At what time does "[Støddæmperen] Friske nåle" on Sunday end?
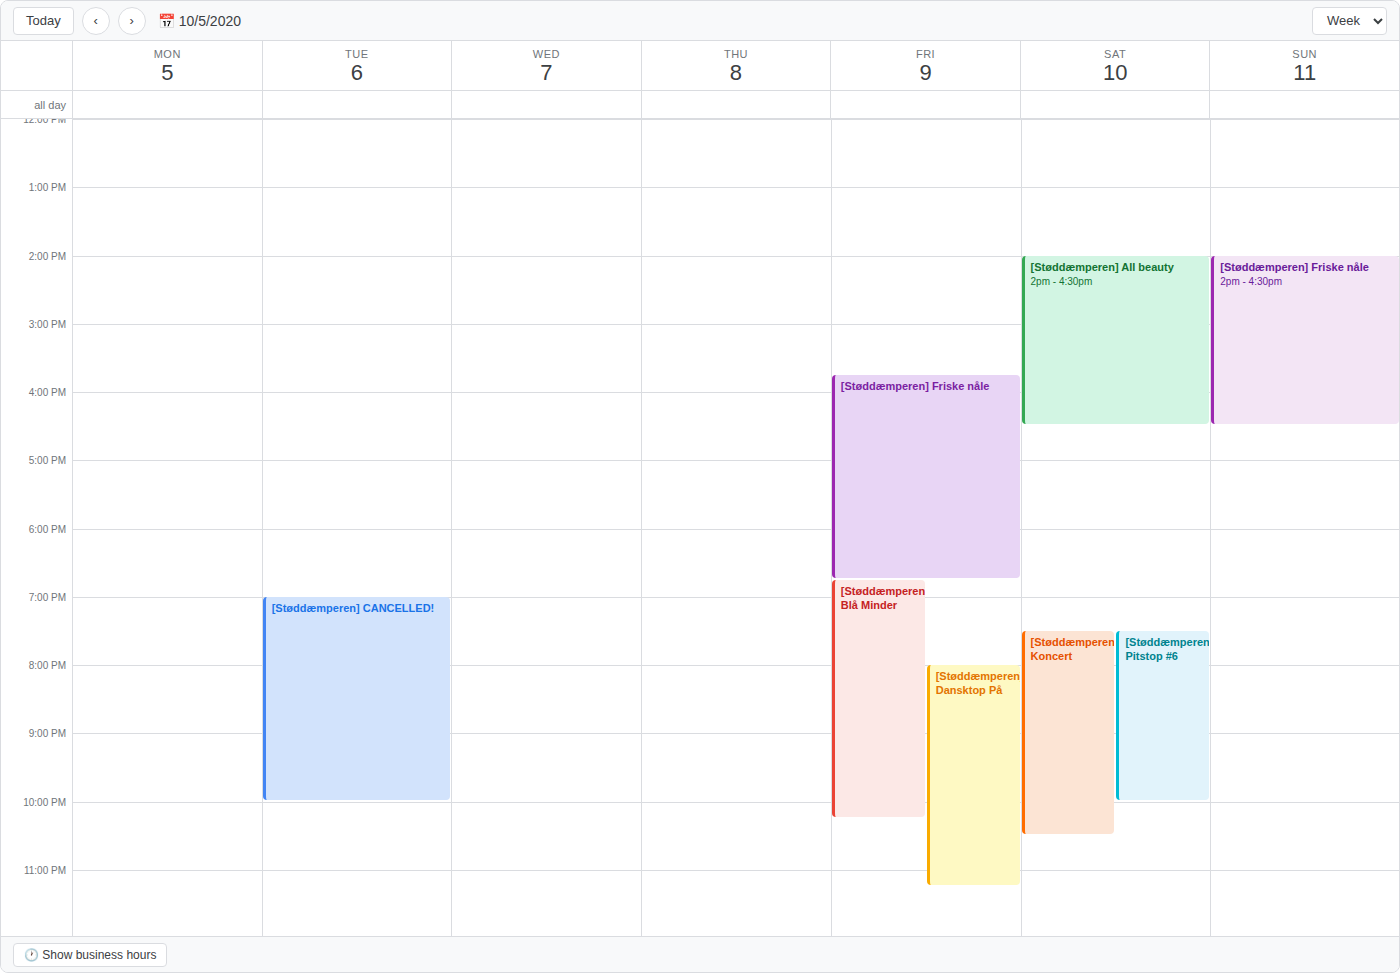
4:30 PM